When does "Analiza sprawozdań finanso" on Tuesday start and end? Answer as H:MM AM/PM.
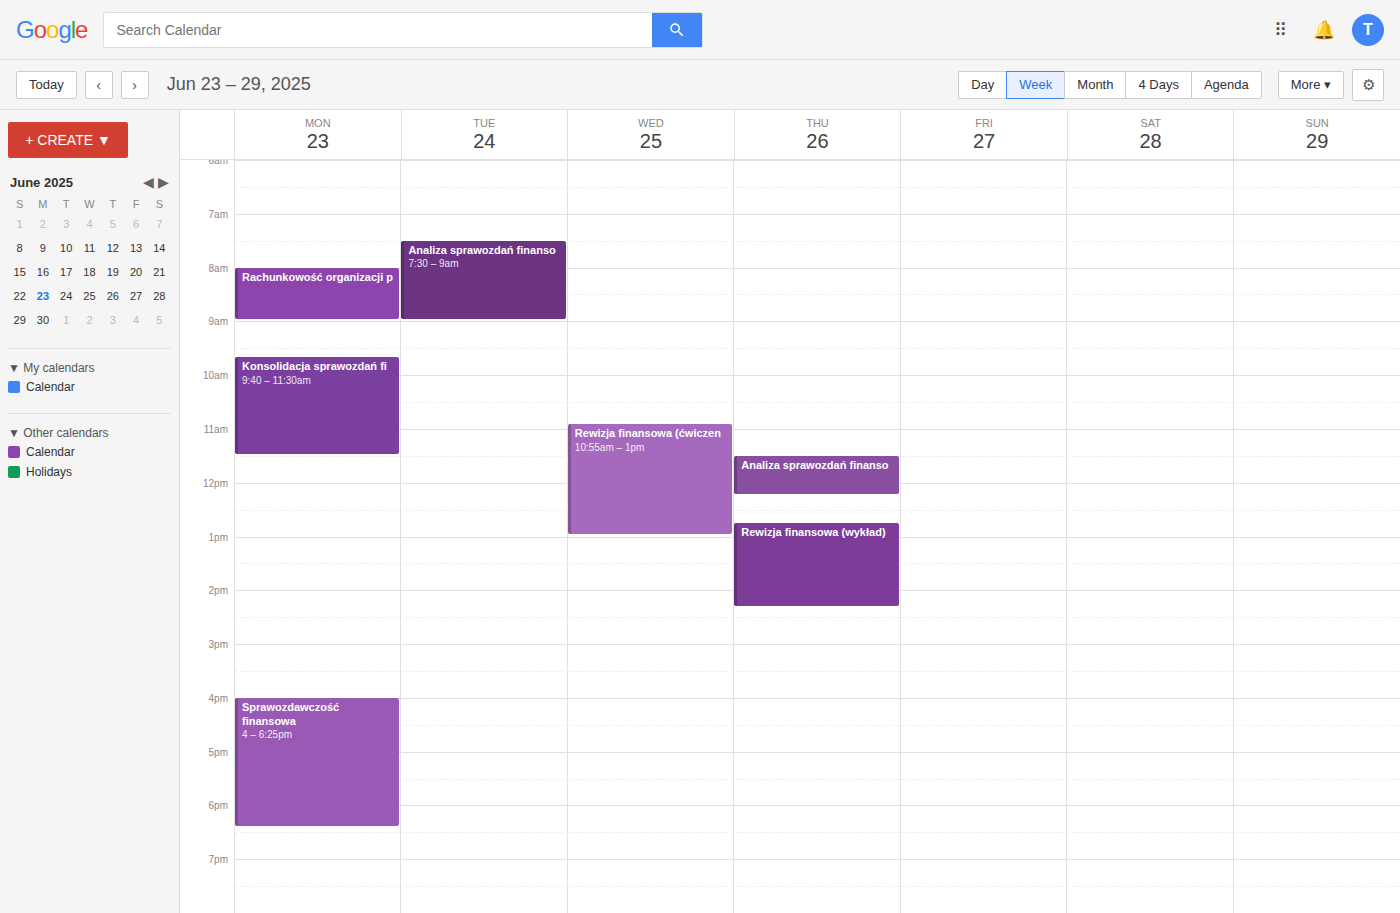
7:30 AM to 9:00 AM